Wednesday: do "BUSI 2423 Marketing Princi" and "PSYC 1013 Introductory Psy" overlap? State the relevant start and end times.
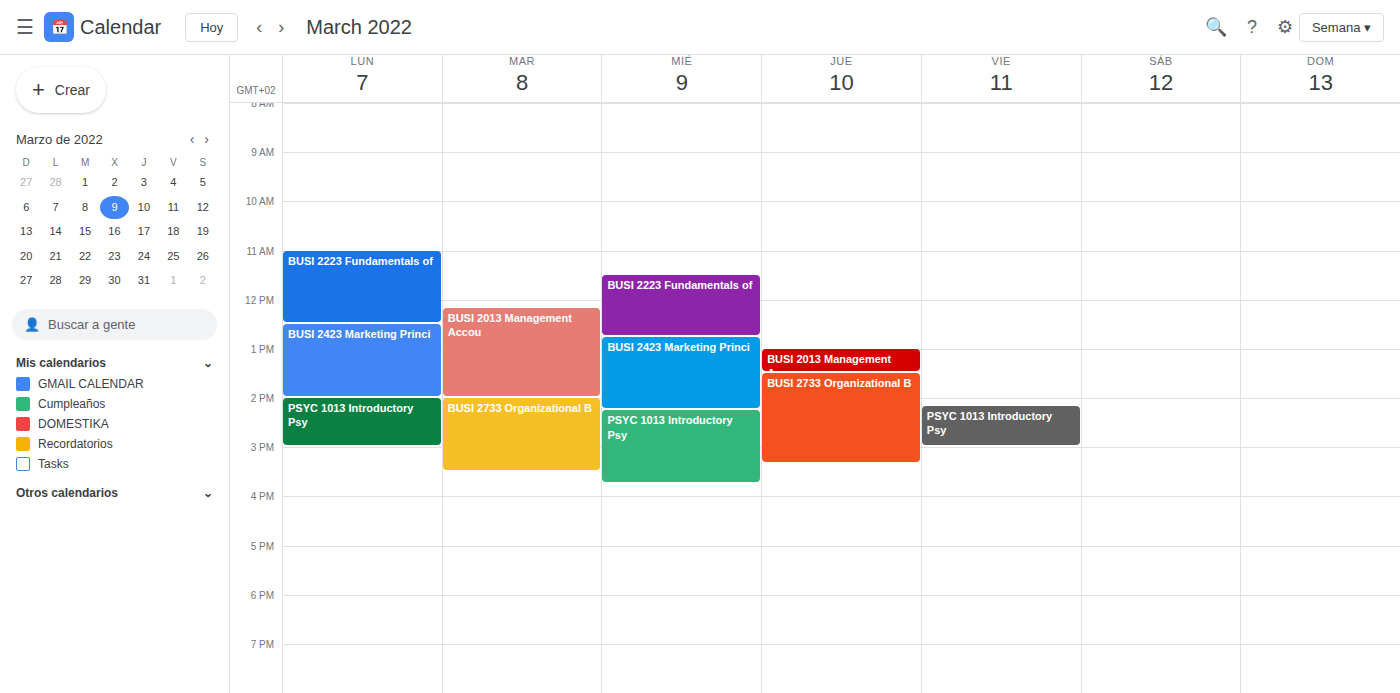
"BUSI 2423 Marketing Princi" ends at 2:15 PM, exactly when "PSYC 1013 Introductory Psy" starts -- they touch but do not overlap.